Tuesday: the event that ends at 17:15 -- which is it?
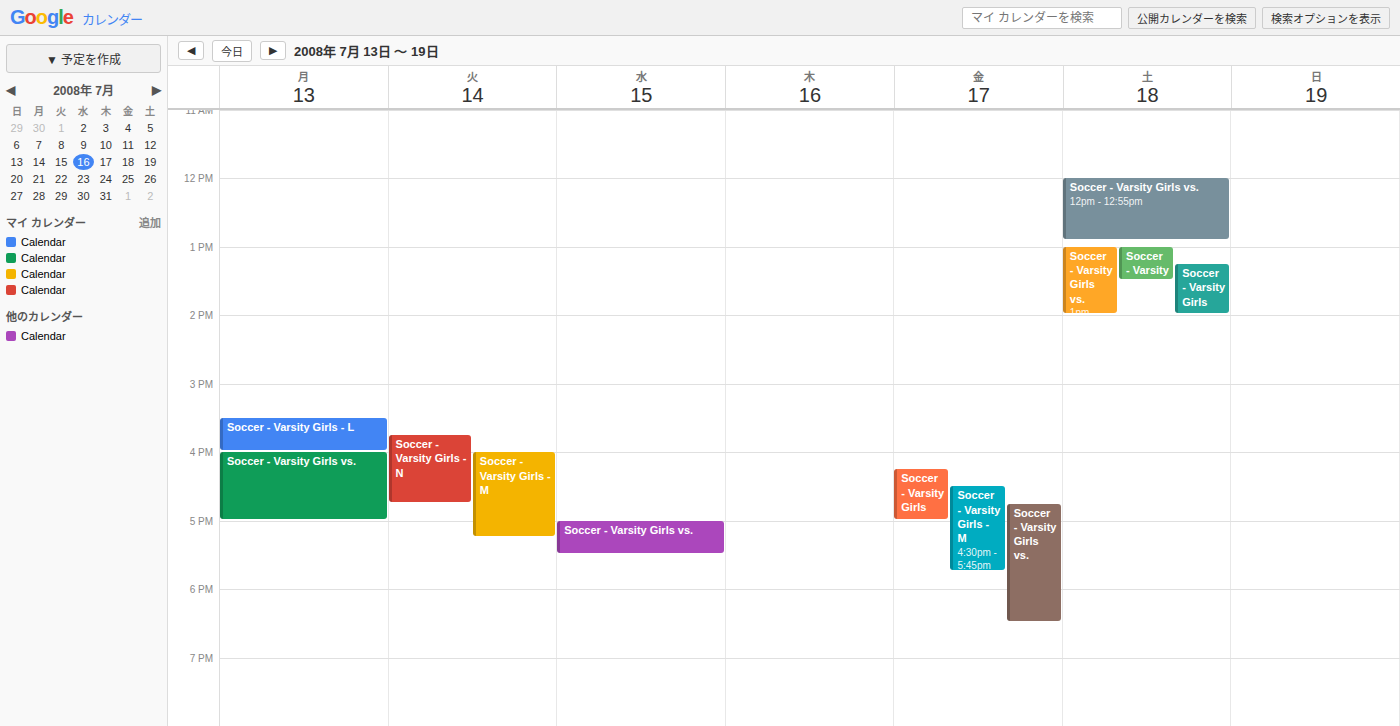
"Soccer - Varsity Girls - M"